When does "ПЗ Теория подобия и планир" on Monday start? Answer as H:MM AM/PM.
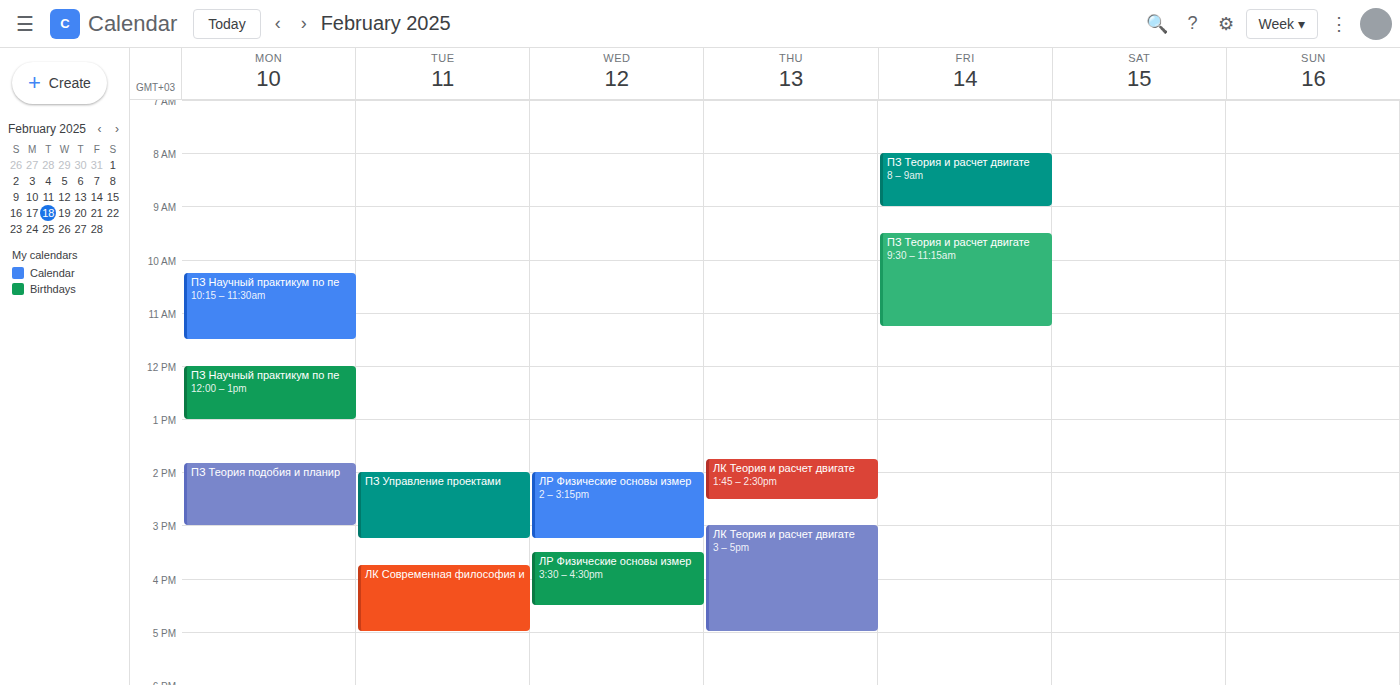
1:50 PM